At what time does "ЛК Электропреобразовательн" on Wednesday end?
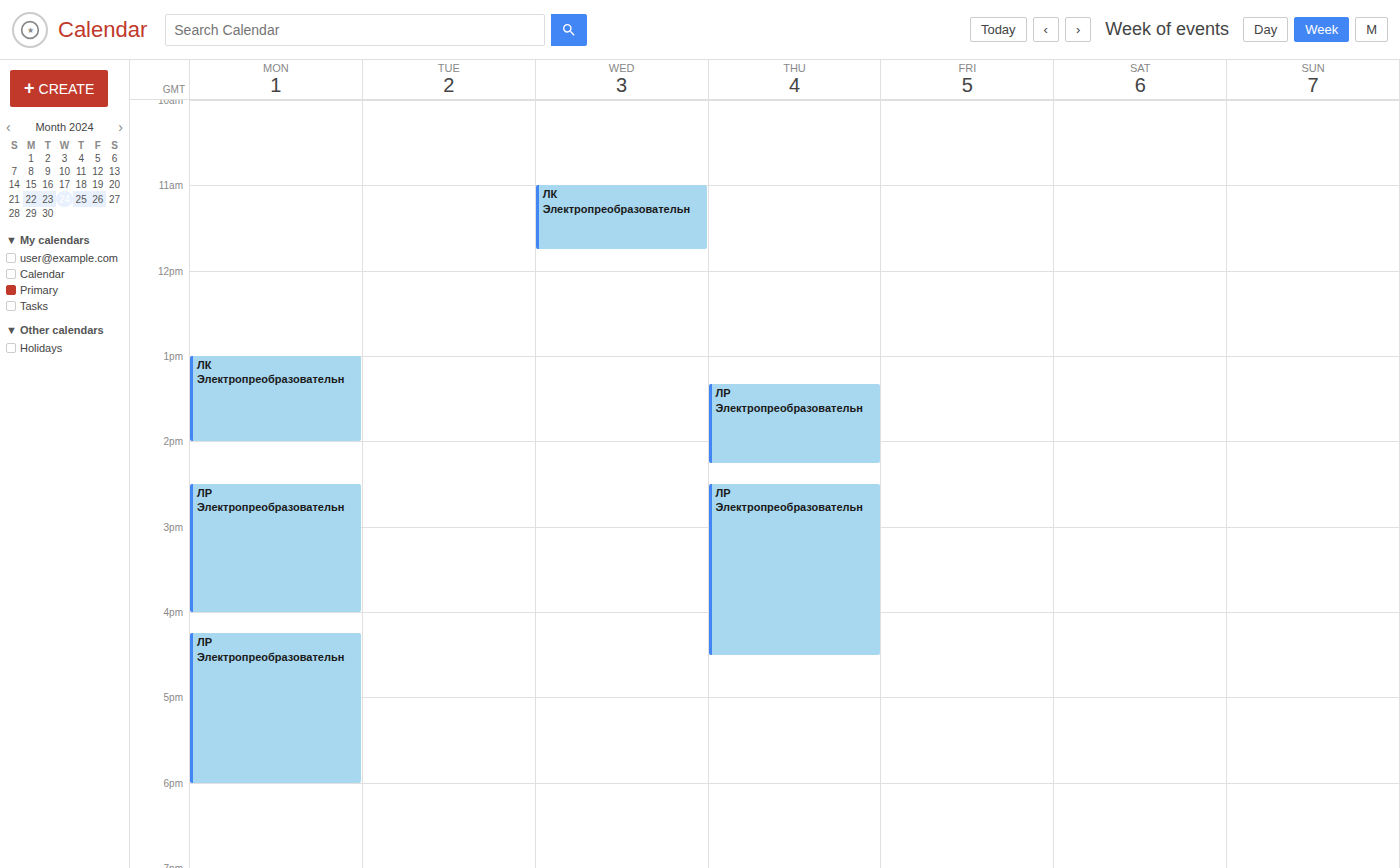
11:45 AM